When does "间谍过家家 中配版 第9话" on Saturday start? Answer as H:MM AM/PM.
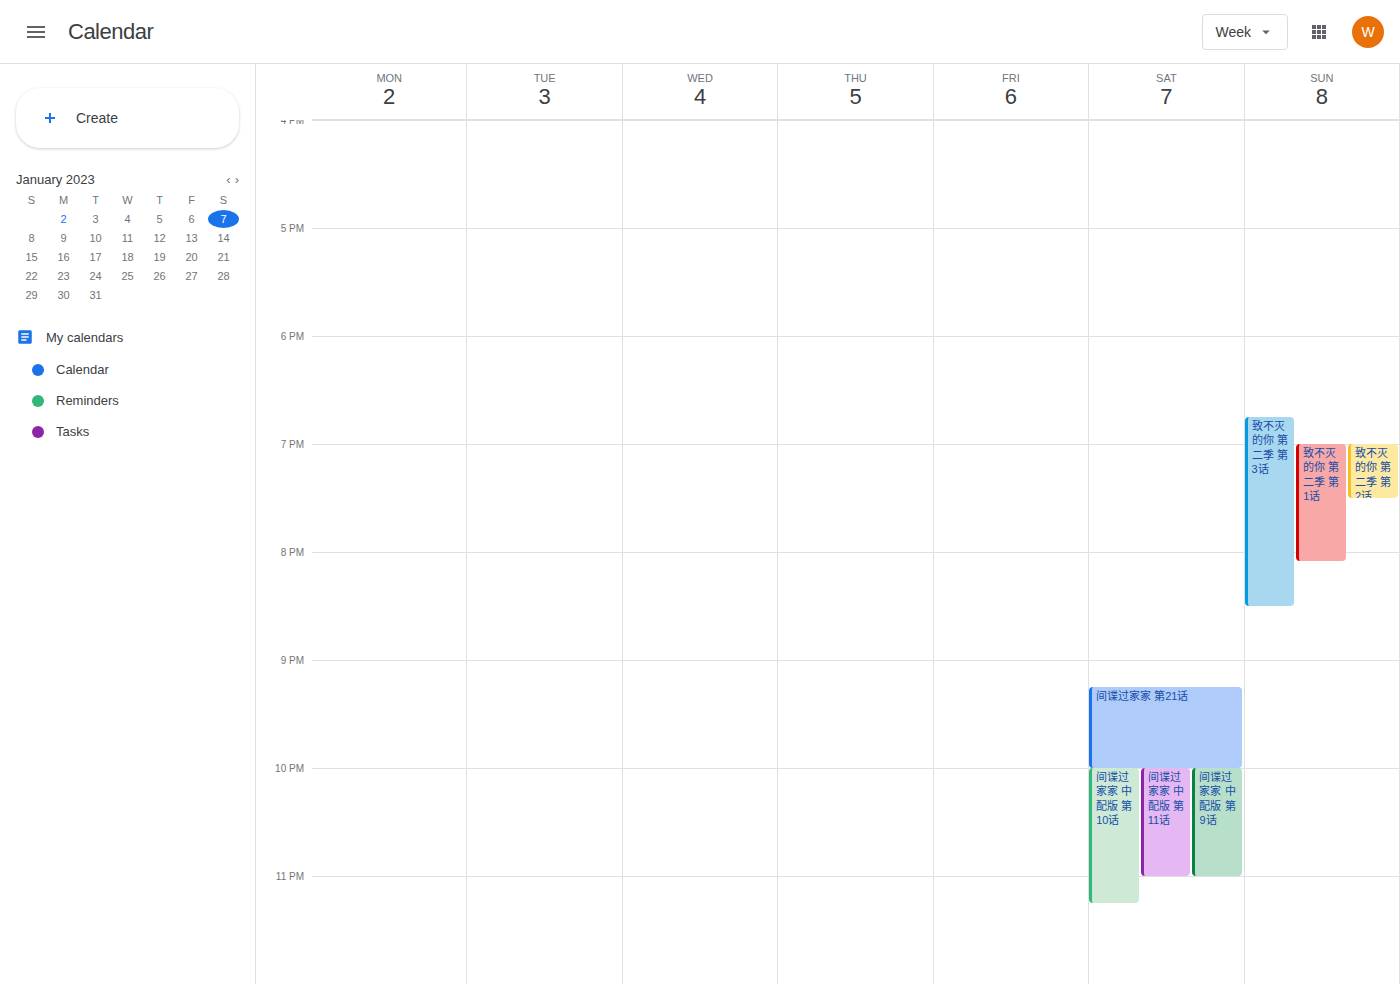
10:00 PM